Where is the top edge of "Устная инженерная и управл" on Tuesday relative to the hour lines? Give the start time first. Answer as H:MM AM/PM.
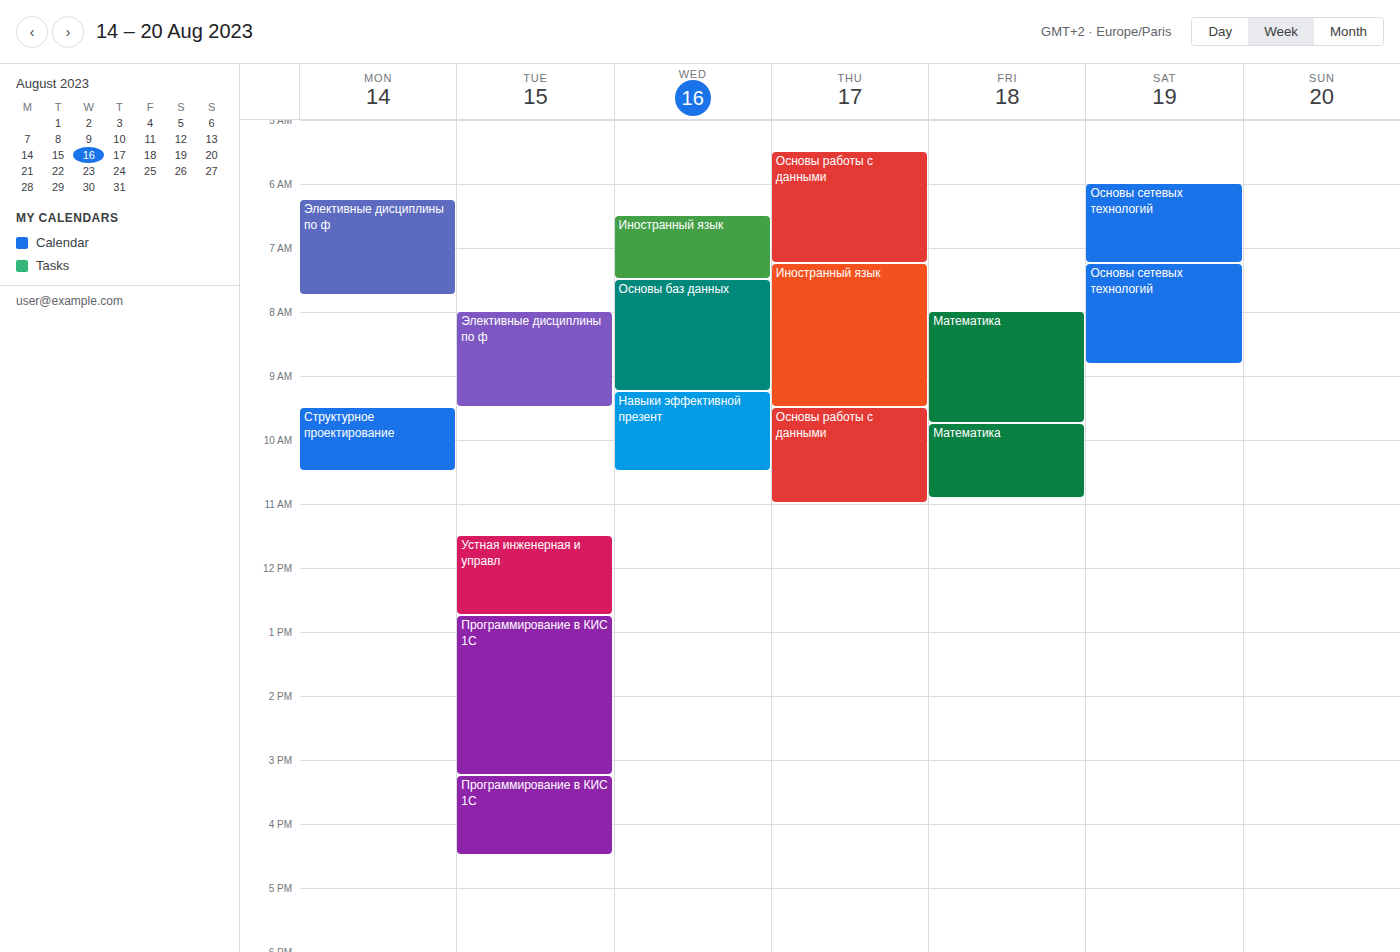
11:30 AM -- halfway between the 11 AM and 12 PM lines.